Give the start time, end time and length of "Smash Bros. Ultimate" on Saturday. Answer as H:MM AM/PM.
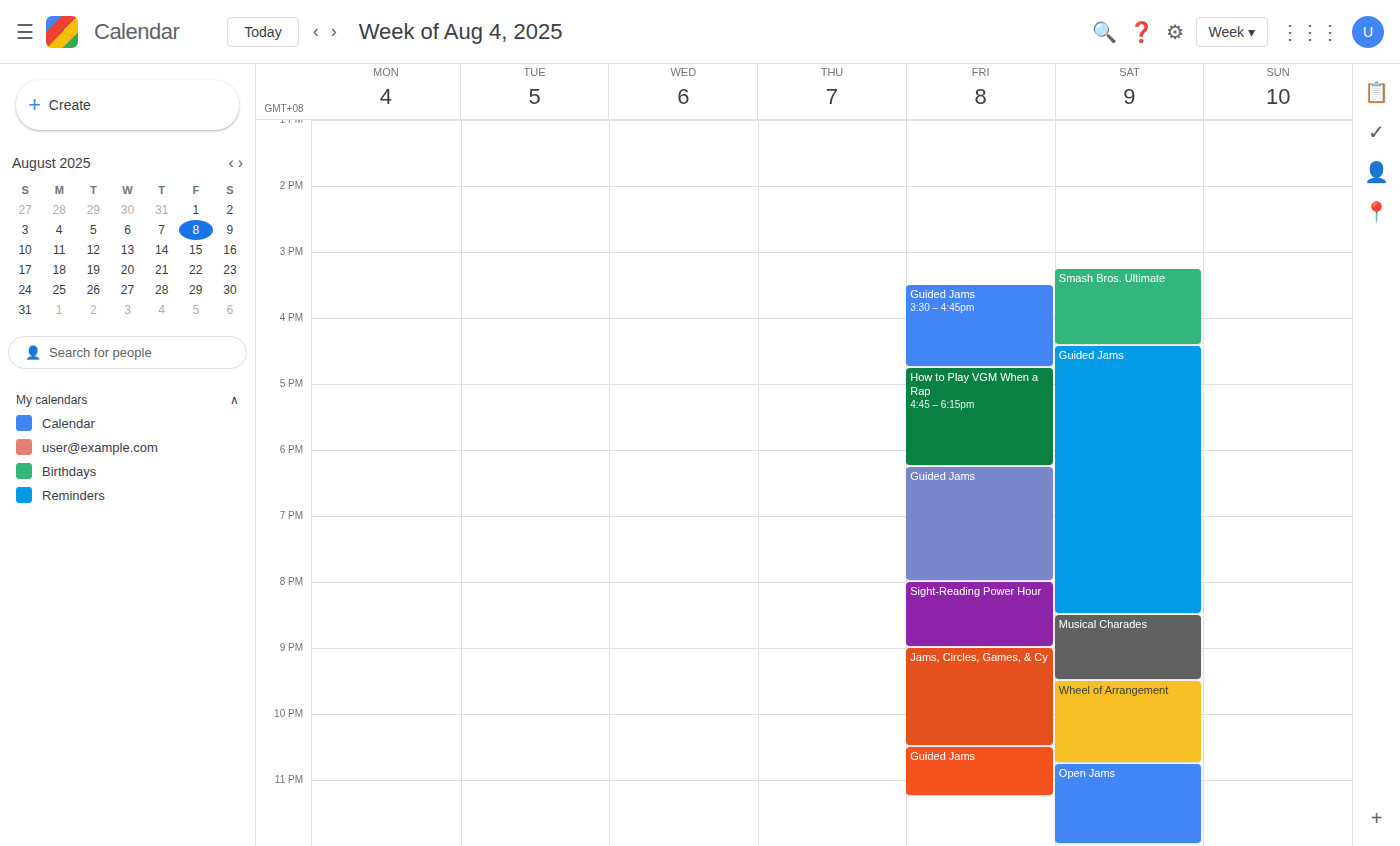
3:15 PM to 4:25 PM, 1 hour 10 minutes